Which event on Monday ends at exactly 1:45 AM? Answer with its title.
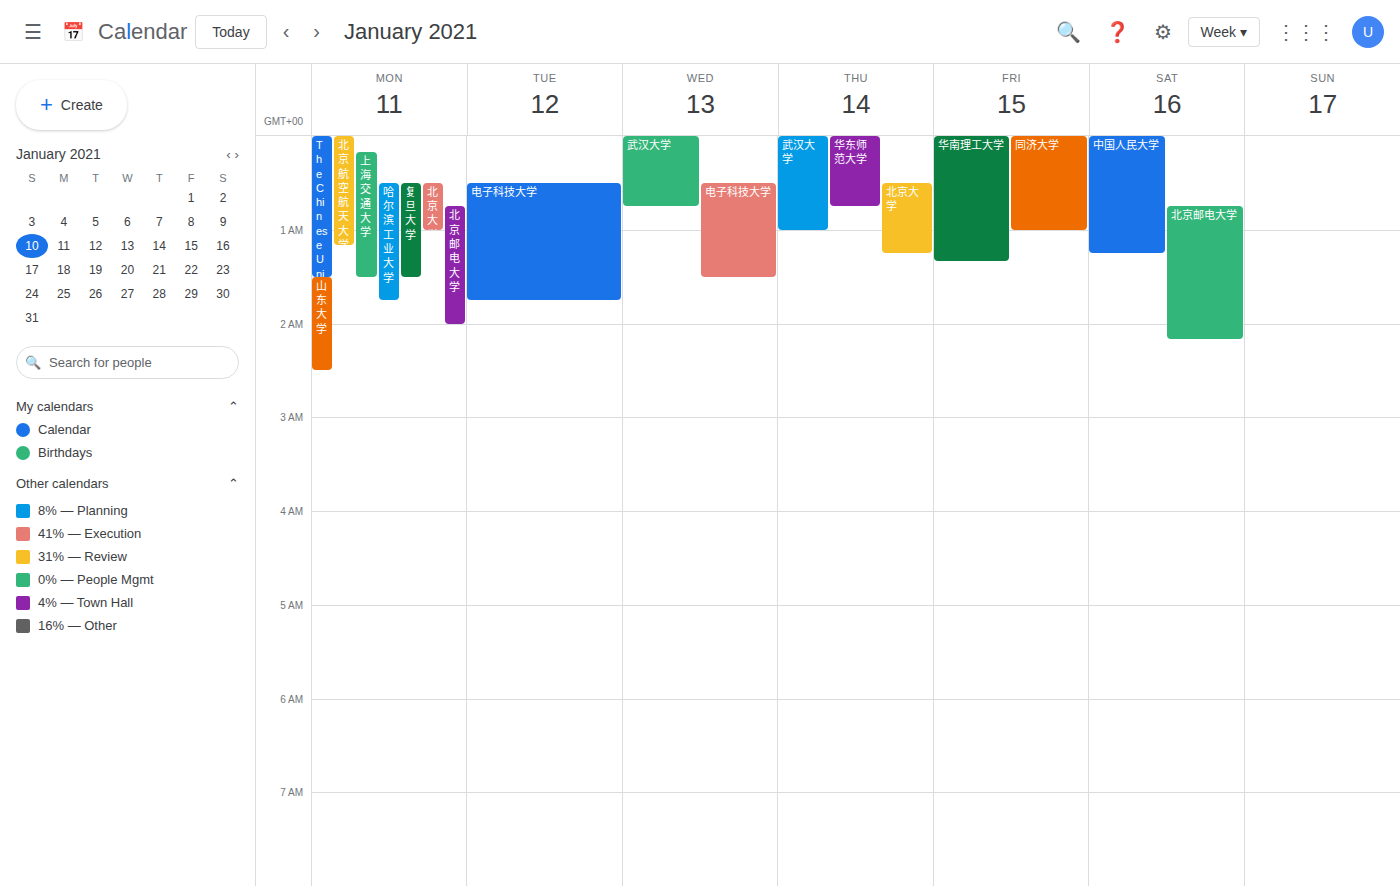
"哈尔滨工业大学"